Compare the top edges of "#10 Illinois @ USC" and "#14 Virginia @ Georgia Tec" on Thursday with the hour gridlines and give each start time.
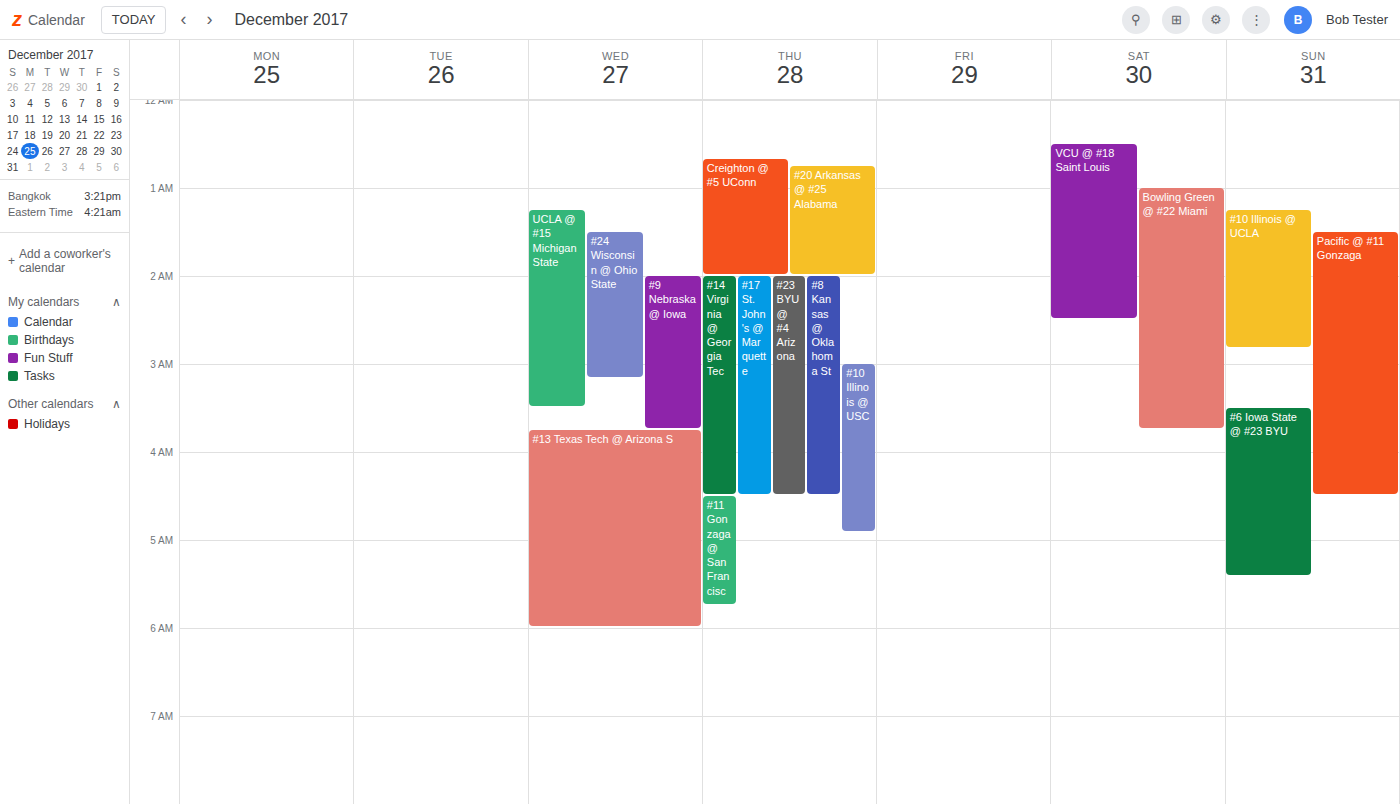
"#10 Illinois @ USC": 3:00 AM, exactly on the 3 AM line. "#14 Virginia @ Georgia Tec": 2:00 AM, exactly on the 2 AM line.